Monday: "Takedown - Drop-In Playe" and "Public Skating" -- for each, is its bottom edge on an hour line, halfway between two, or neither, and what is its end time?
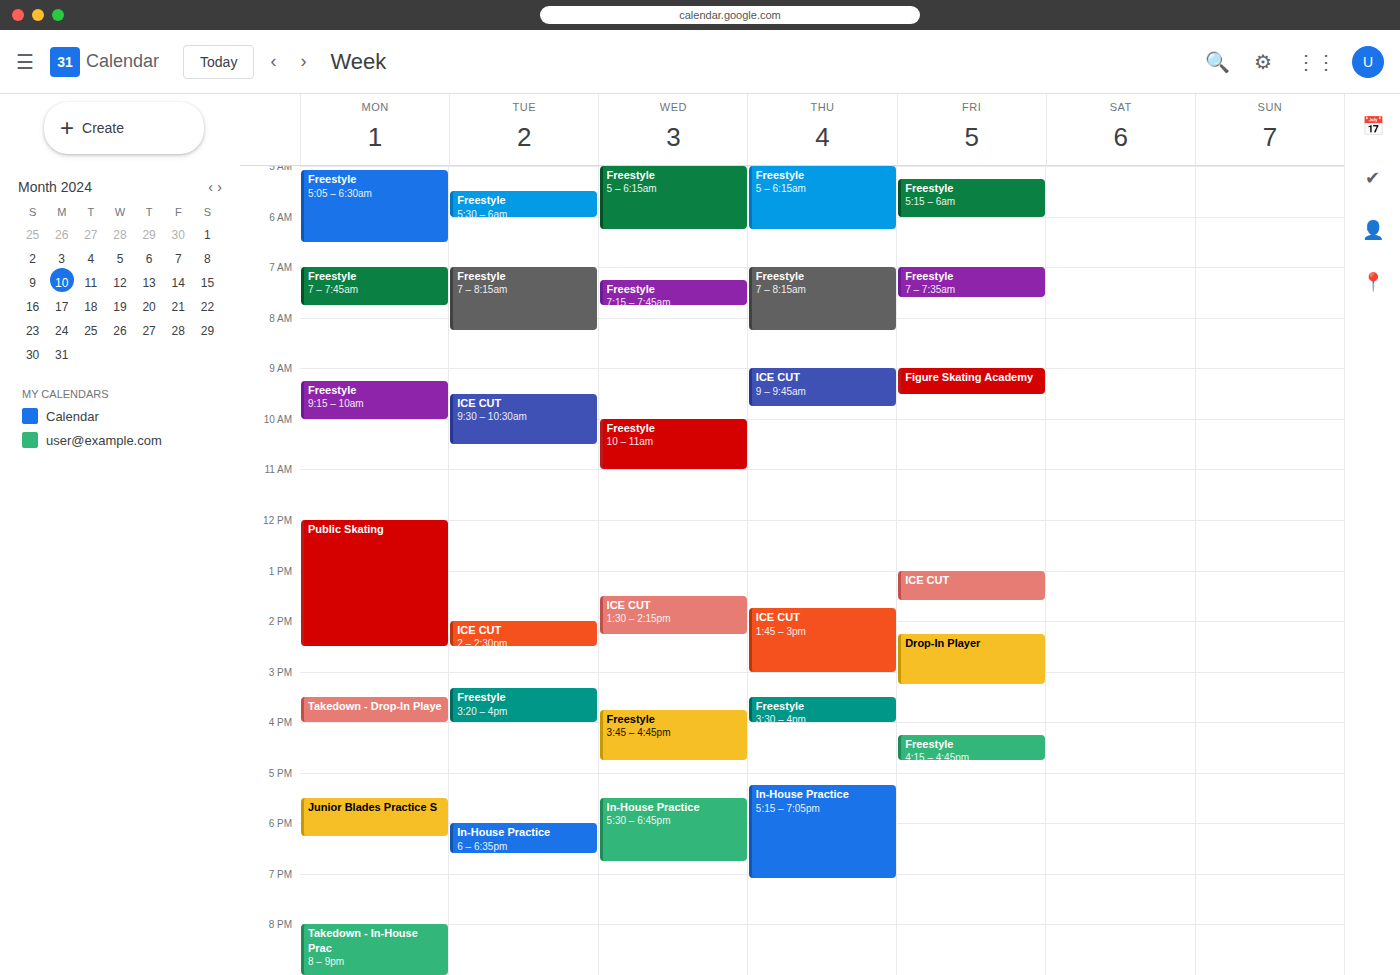
"Takedown - Drop-In Playe": 4:00 PM, exactly on the 4 PM line. "Public Skating": 2:30 PM, halfway between the 2 PM and 3 PM lines.